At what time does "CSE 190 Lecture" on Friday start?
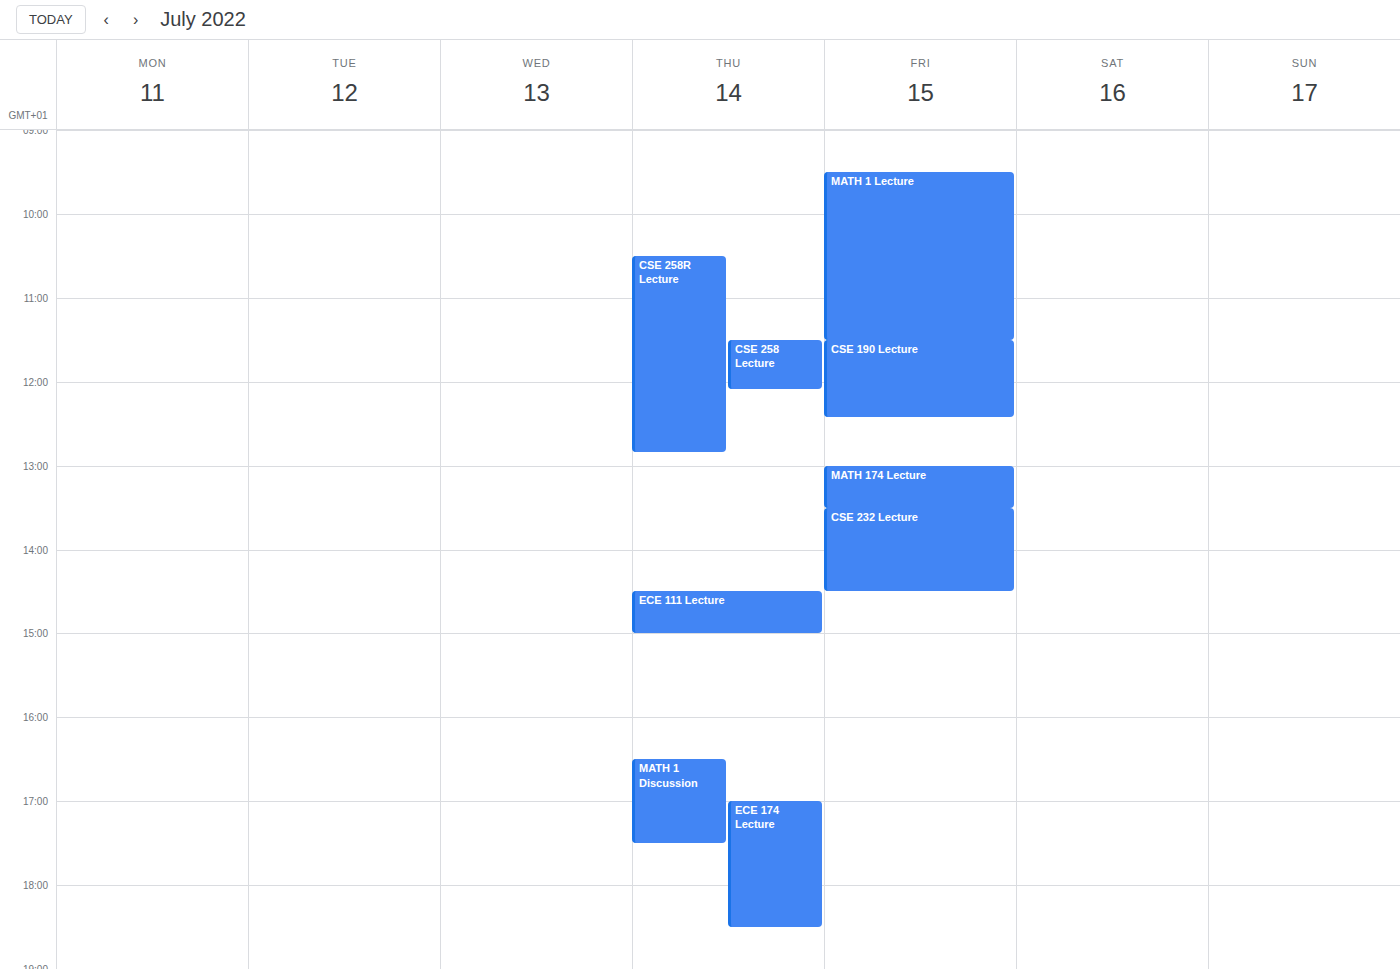
11:30 AM